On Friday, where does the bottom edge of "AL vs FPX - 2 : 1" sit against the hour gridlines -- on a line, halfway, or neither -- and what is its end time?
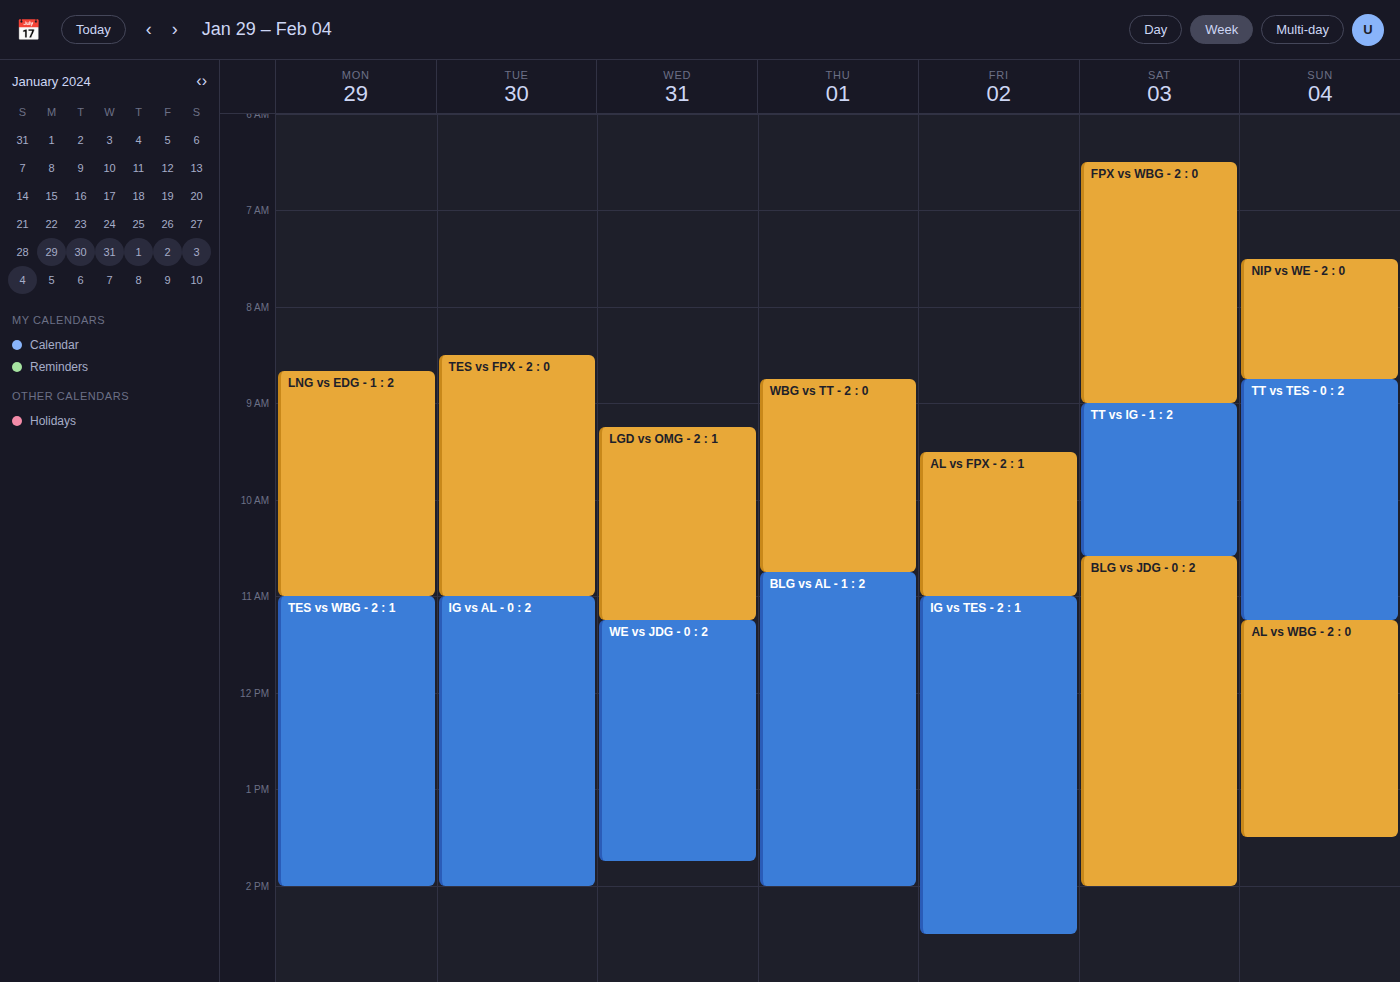
11:00 AM -- exactly on the 11 AM line.